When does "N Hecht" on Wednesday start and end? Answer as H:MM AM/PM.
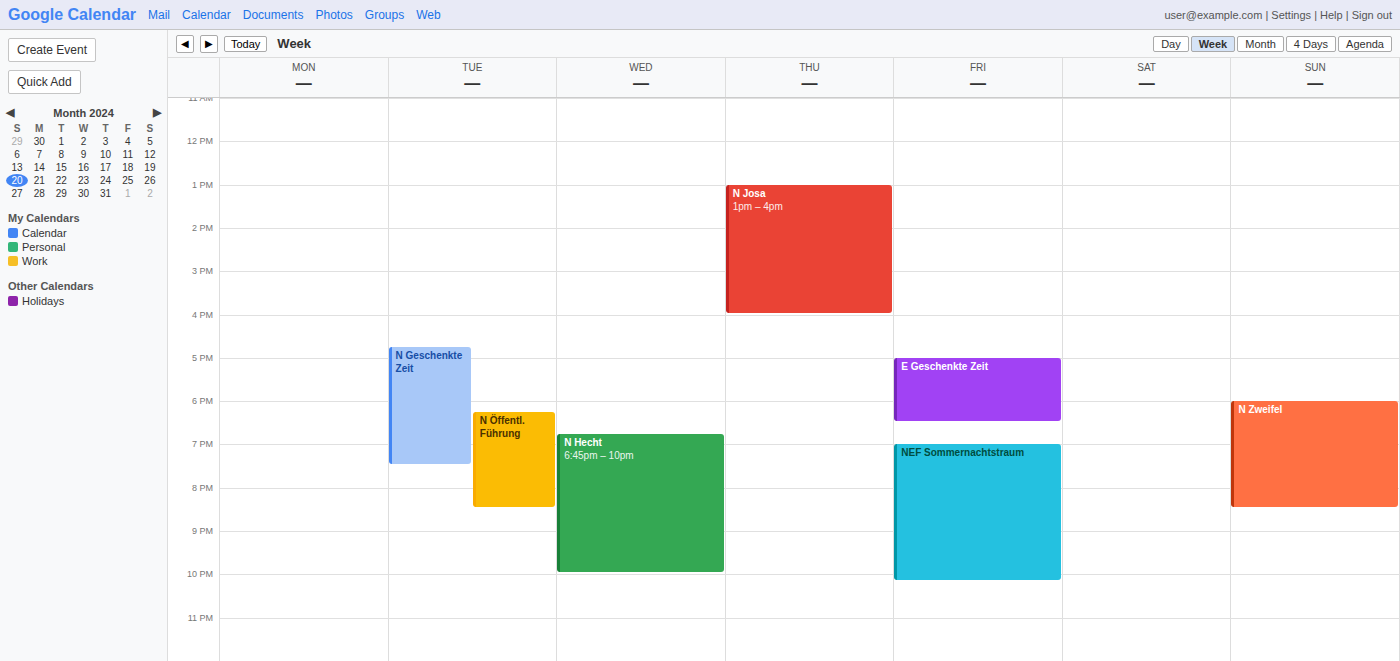
6:45 PM to 10:00 PM